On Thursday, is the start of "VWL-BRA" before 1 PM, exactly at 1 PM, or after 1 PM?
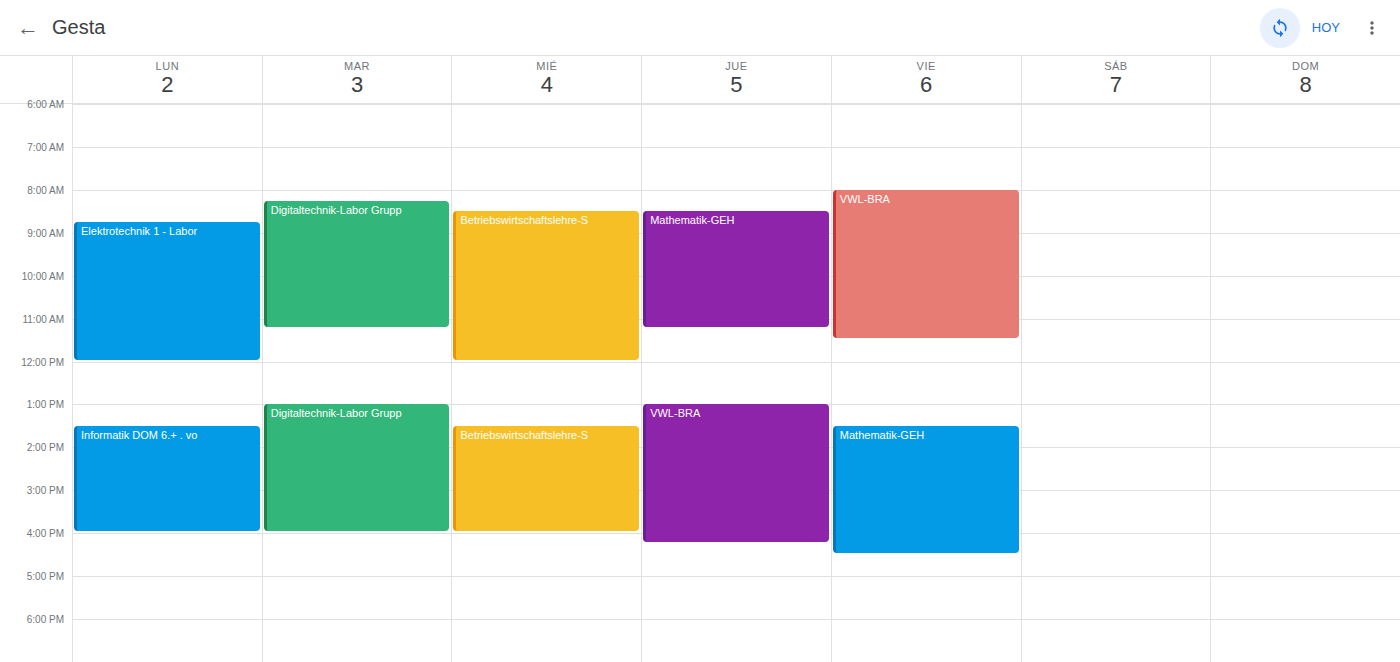
1:00 PM -- exactly at 1 PM, on the 1 PM line.